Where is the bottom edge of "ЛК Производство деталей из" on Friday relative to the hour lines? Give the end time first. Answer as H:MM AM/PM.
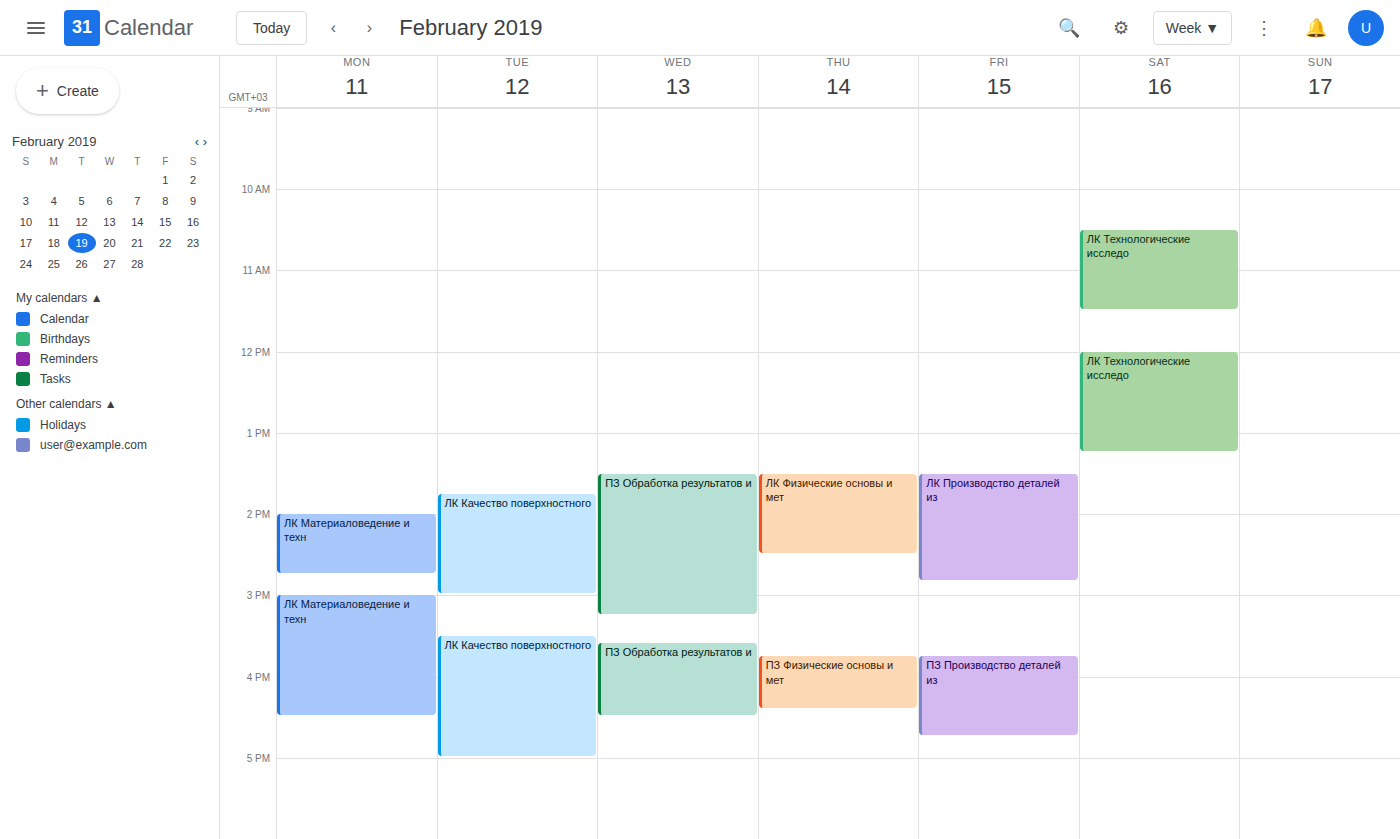
2:50 PM -- neither: 50 minutes below the 2 PM line and 10 minutes above the 3 PM line.